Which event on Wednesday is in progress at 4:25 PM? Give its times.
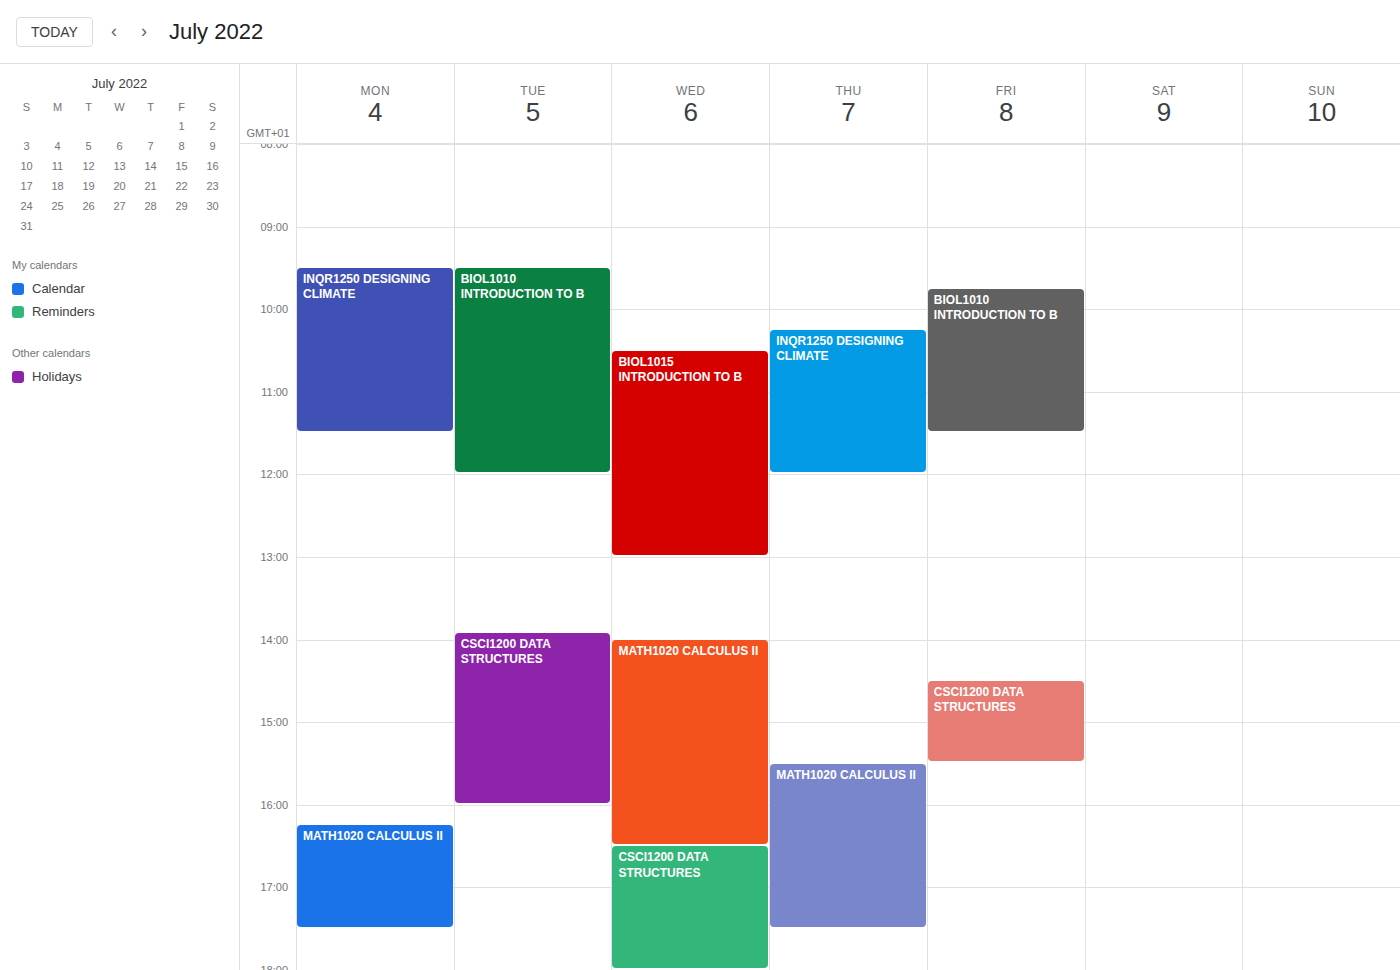
"MATH1020 CALCULUS II", 2:00 PM to 4:30 PM